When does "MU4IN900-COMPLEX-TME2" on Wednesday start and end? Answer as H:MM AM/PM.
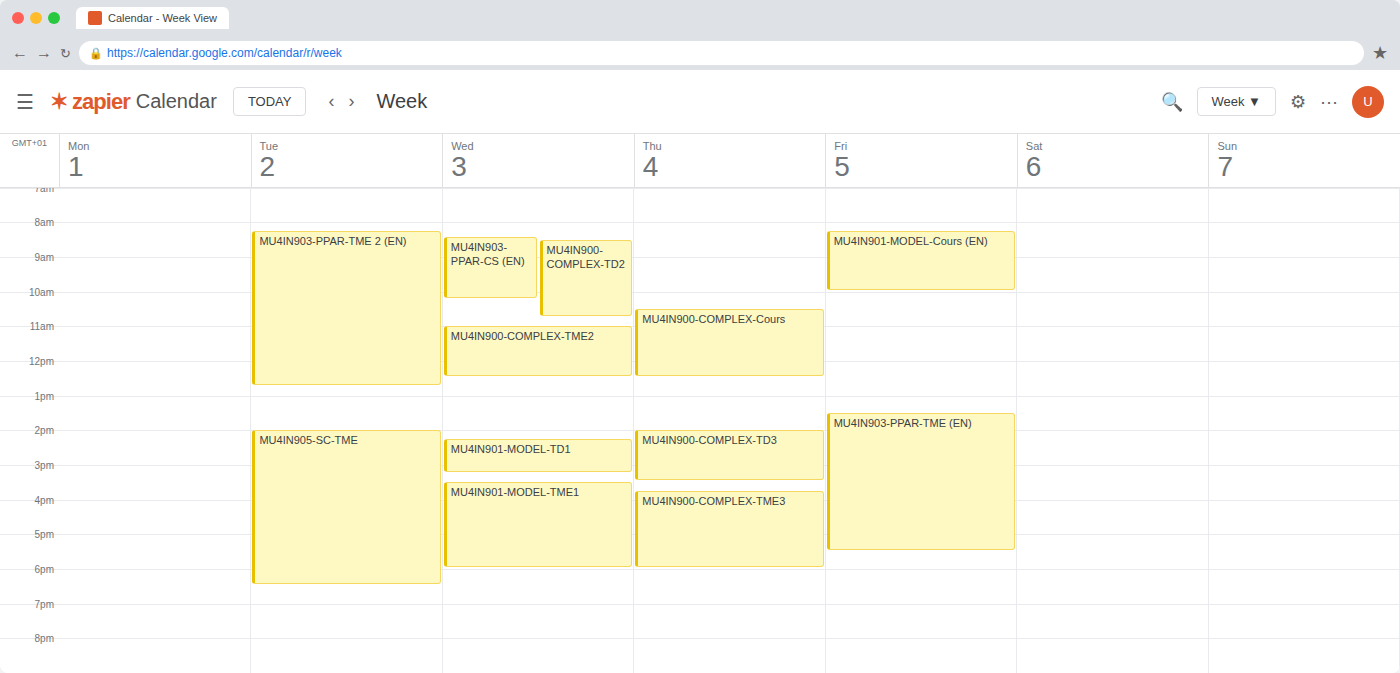
11:00 AM to 12:30 PM